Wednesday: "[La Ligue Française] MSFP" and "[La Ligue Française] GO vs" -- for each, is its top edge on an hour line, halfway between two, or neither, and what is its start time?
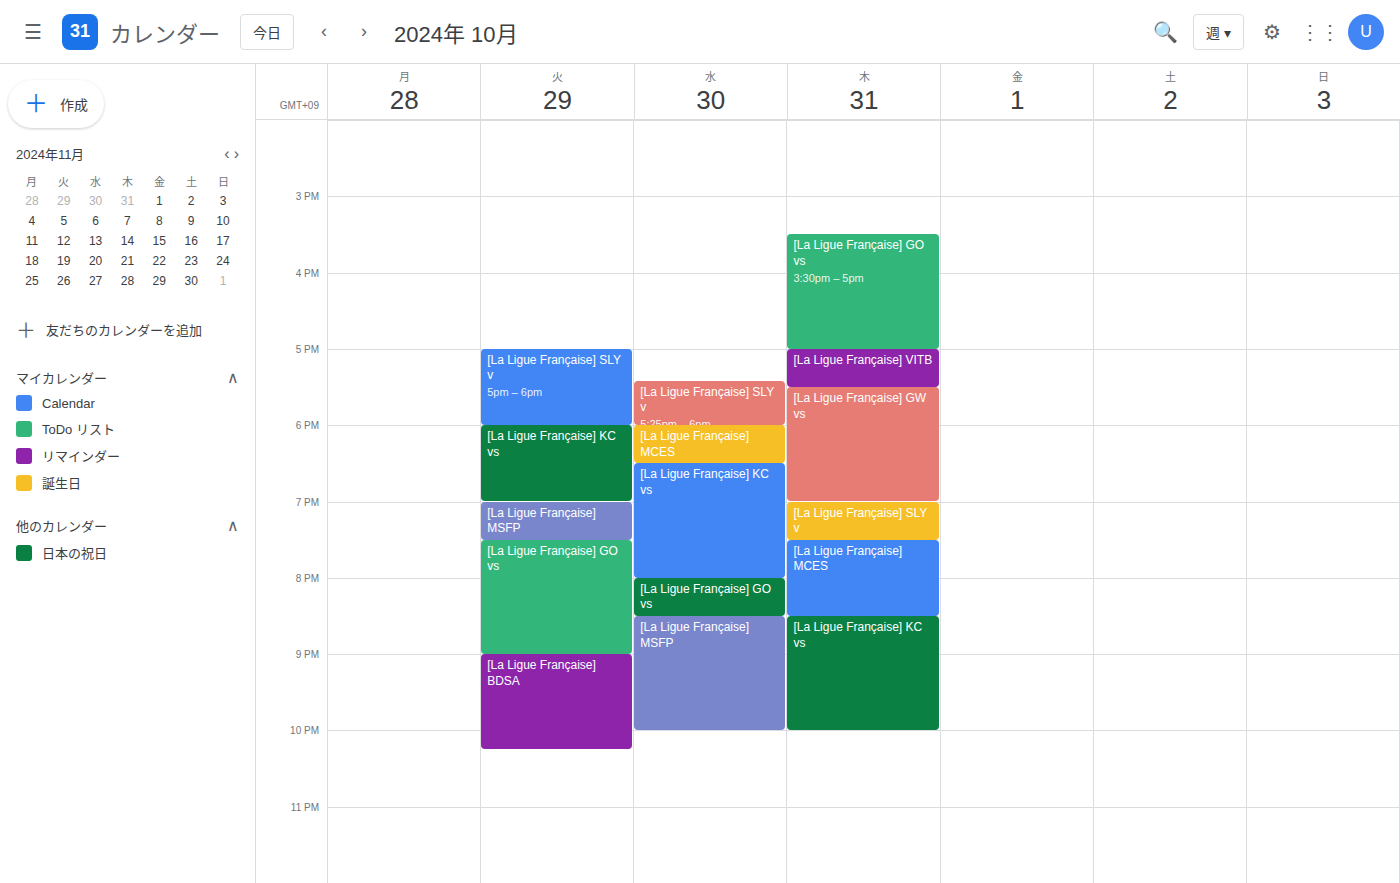
"[La Ligue Française] MSFP": 8:30 PM, halfway between the 8 PM and 9 PM lines. "[La Ligue Française] GO vs": 8:00 PM, exactly on the 8 PM line.